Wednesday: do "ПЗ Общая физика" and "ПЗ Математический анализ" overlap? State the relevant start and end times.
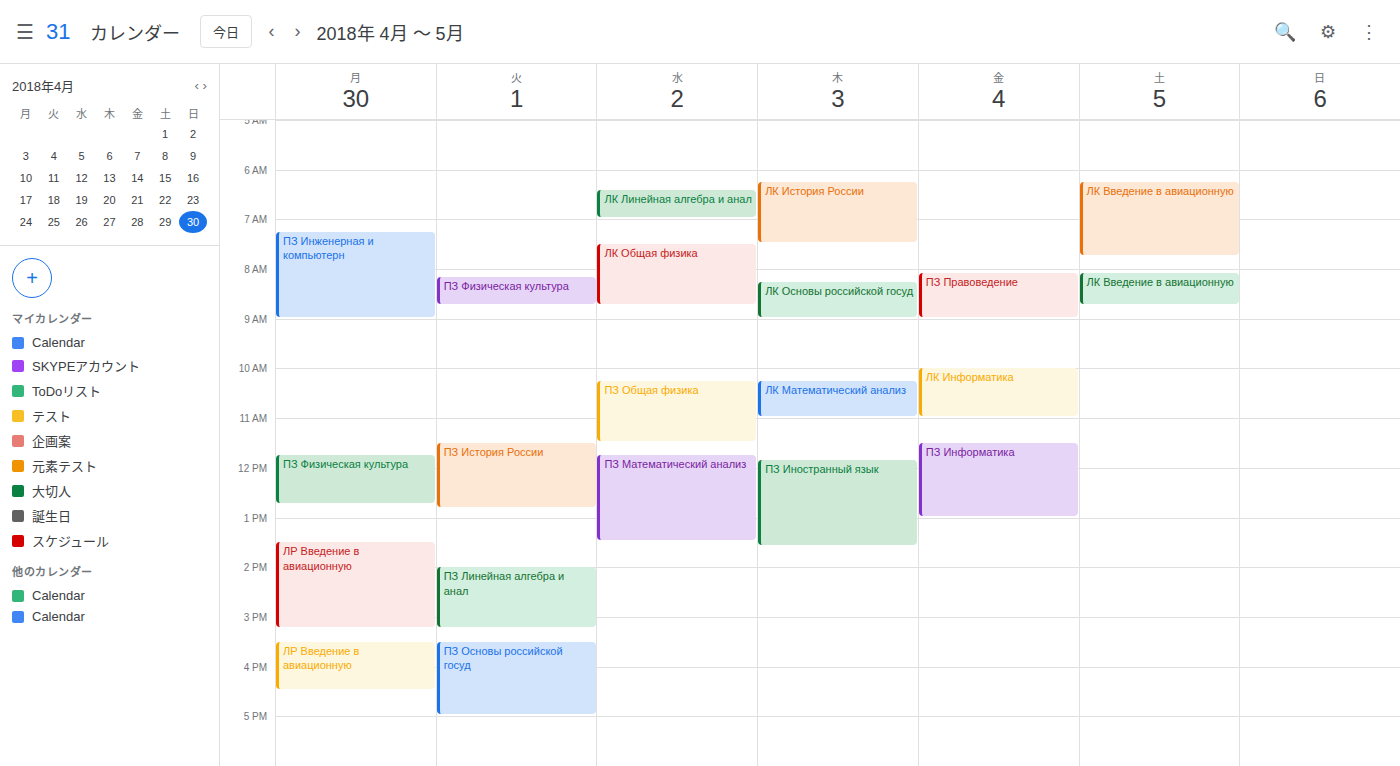
"ПЗ Общая физика" ends at 11:30 AM and "ПЗ Математический анализ" starts at 11:45 AM -- no overlap.